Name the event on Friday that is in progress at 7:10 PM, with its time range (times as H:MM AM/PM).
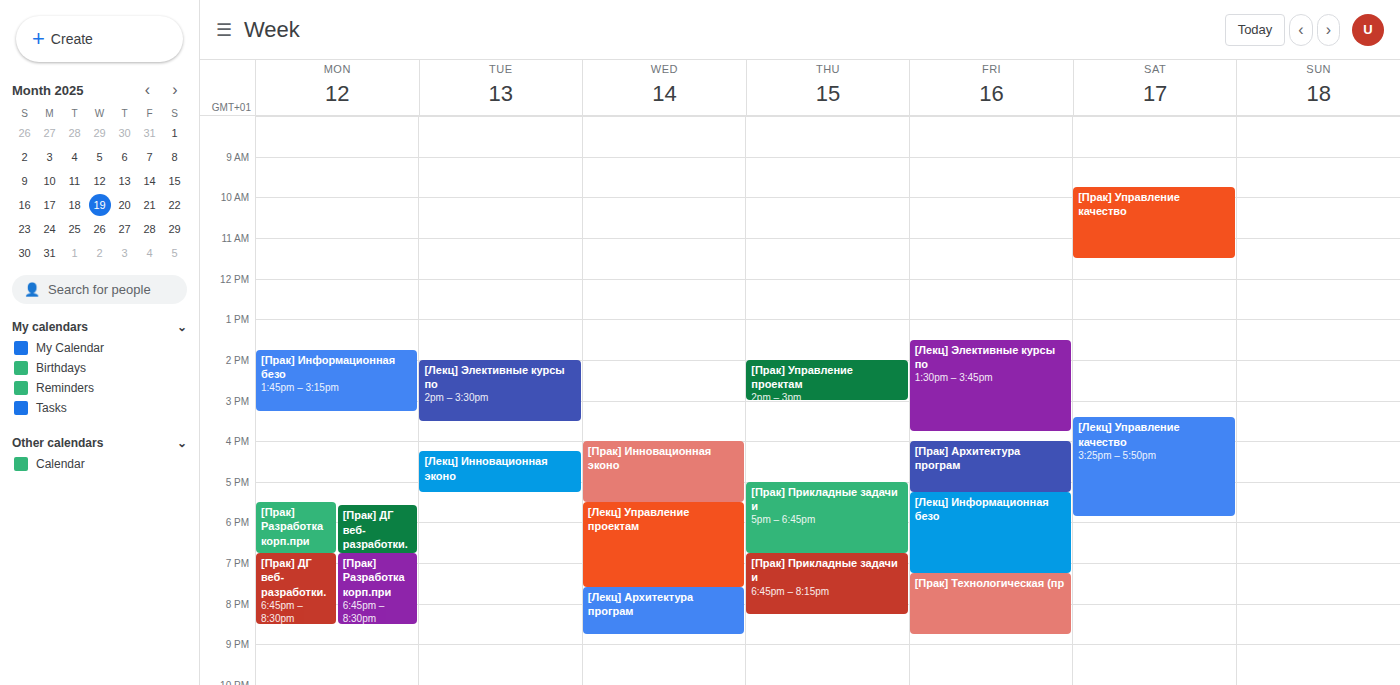
"[Лекц] Информационная безо", 5:15 PM to 7:15 PM